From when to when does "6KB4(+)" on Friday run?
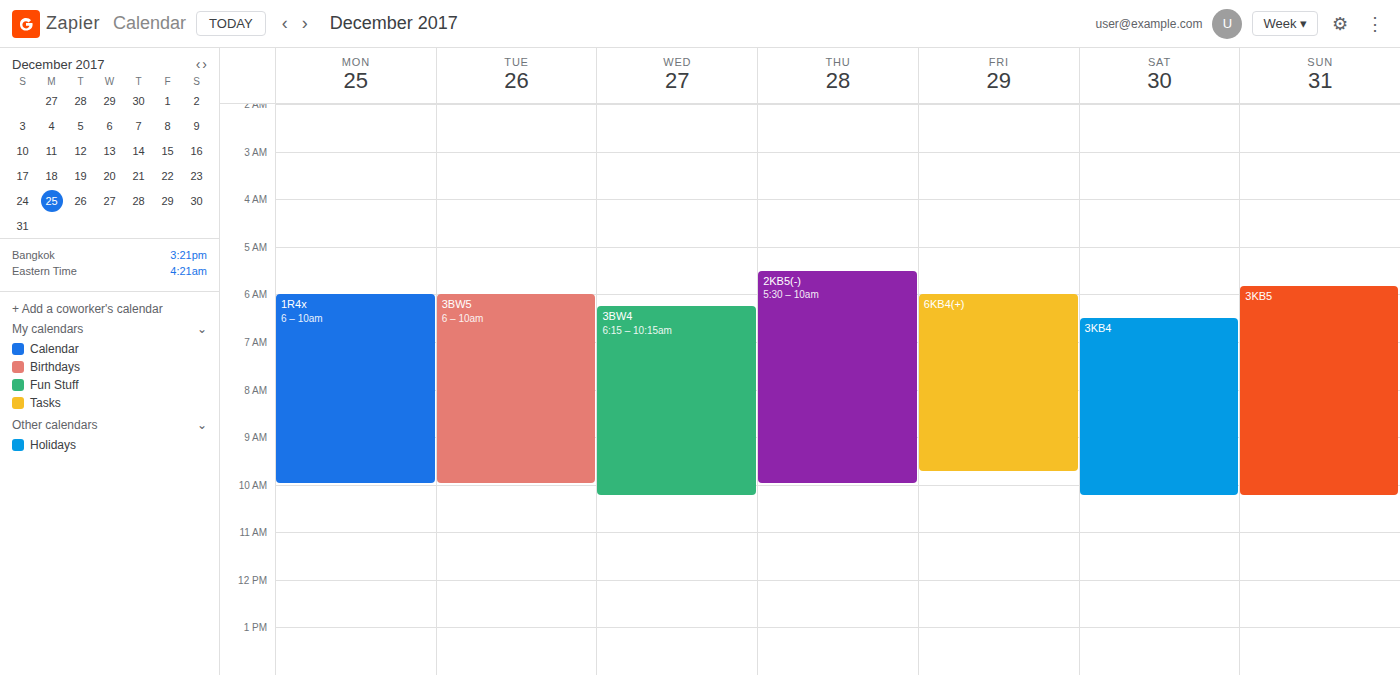
06:00 to 09:45